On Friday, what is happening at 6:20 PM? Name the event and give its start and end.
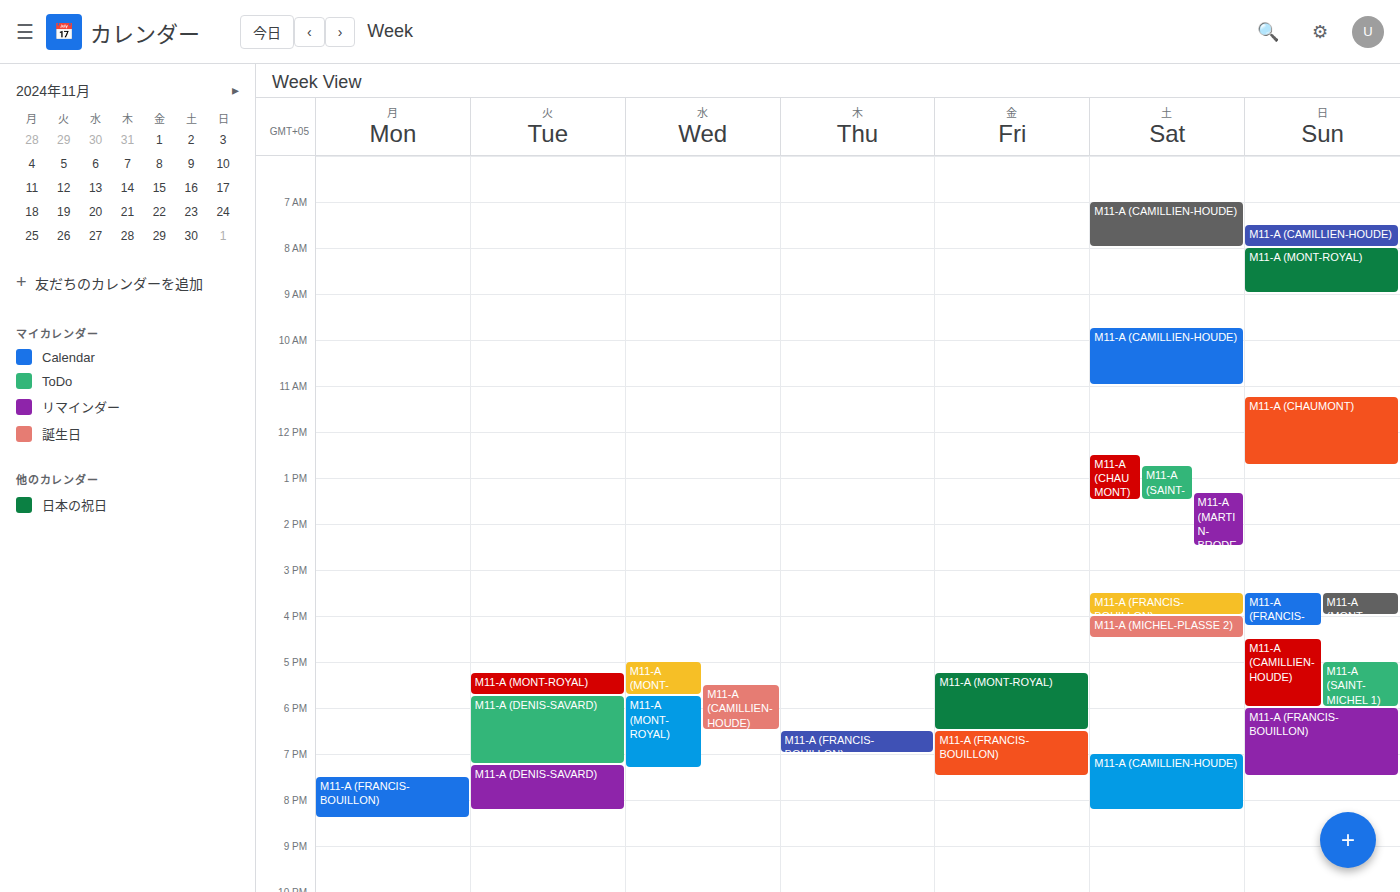
"M11-A (MONT-ROYAL)", 5:15 PM to 6:30 PM